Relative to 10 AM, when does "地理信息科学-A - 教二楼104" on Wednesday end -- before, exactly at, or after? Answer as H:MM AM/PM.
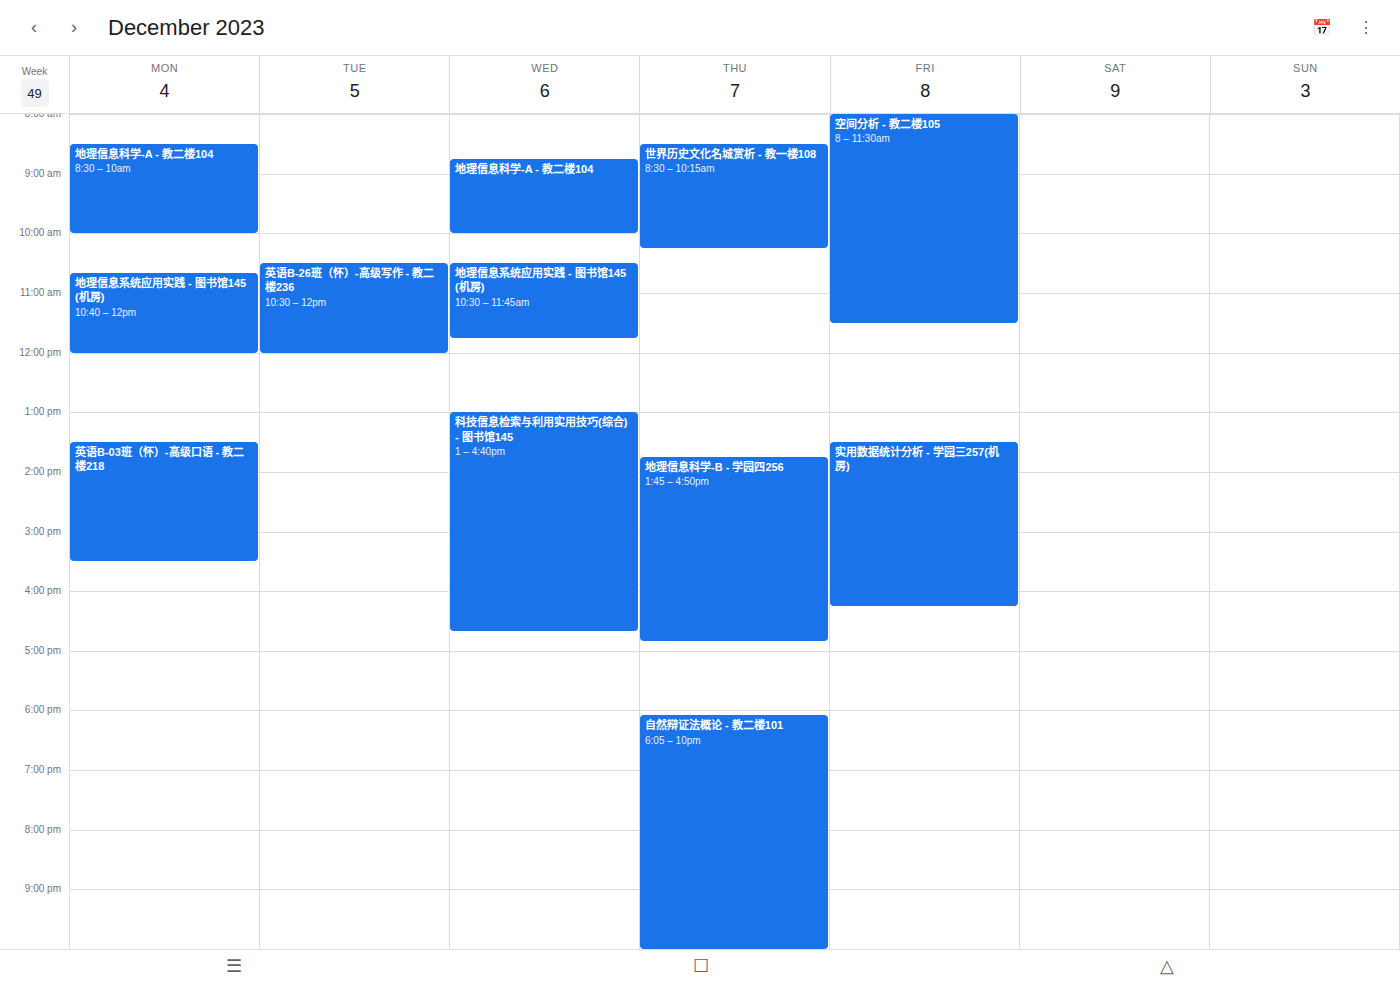
10:00 AM -- exactly at 10 AM, on the 10 AM line.